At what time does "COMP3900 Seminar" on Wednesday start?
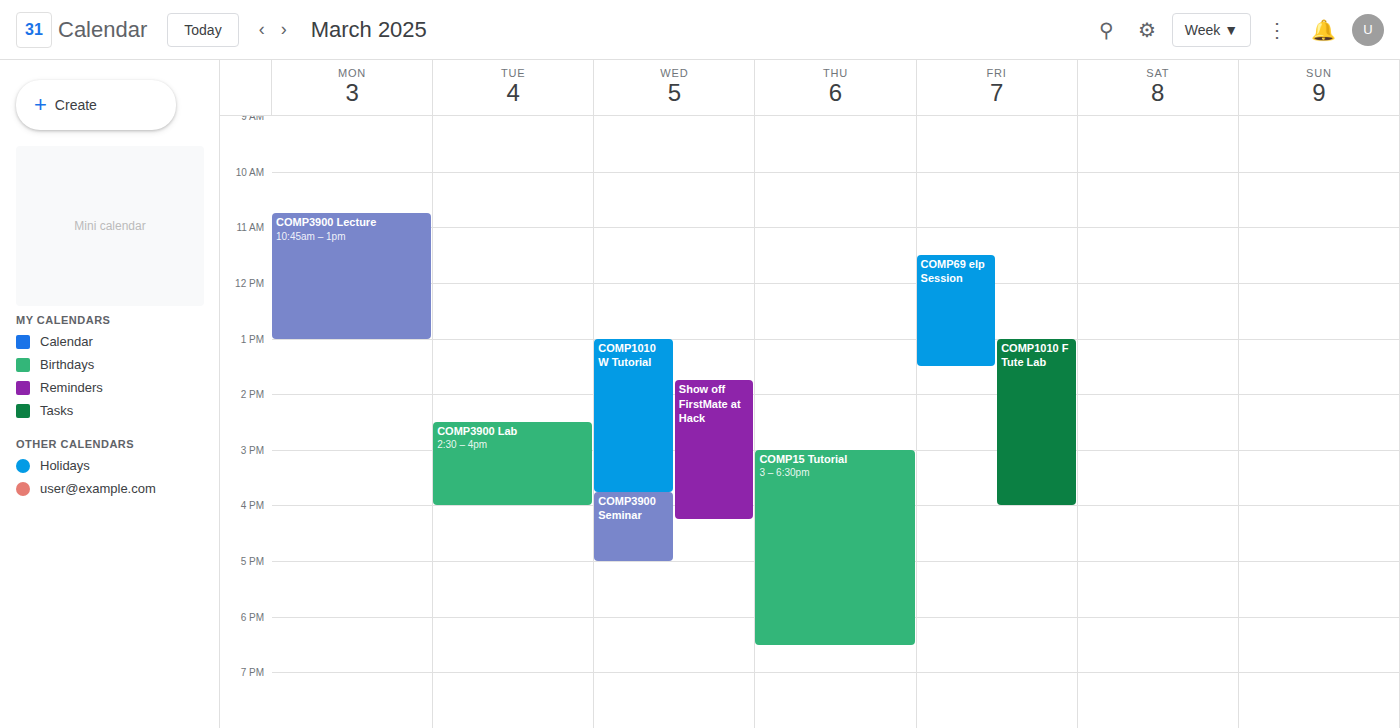
3:45 PM